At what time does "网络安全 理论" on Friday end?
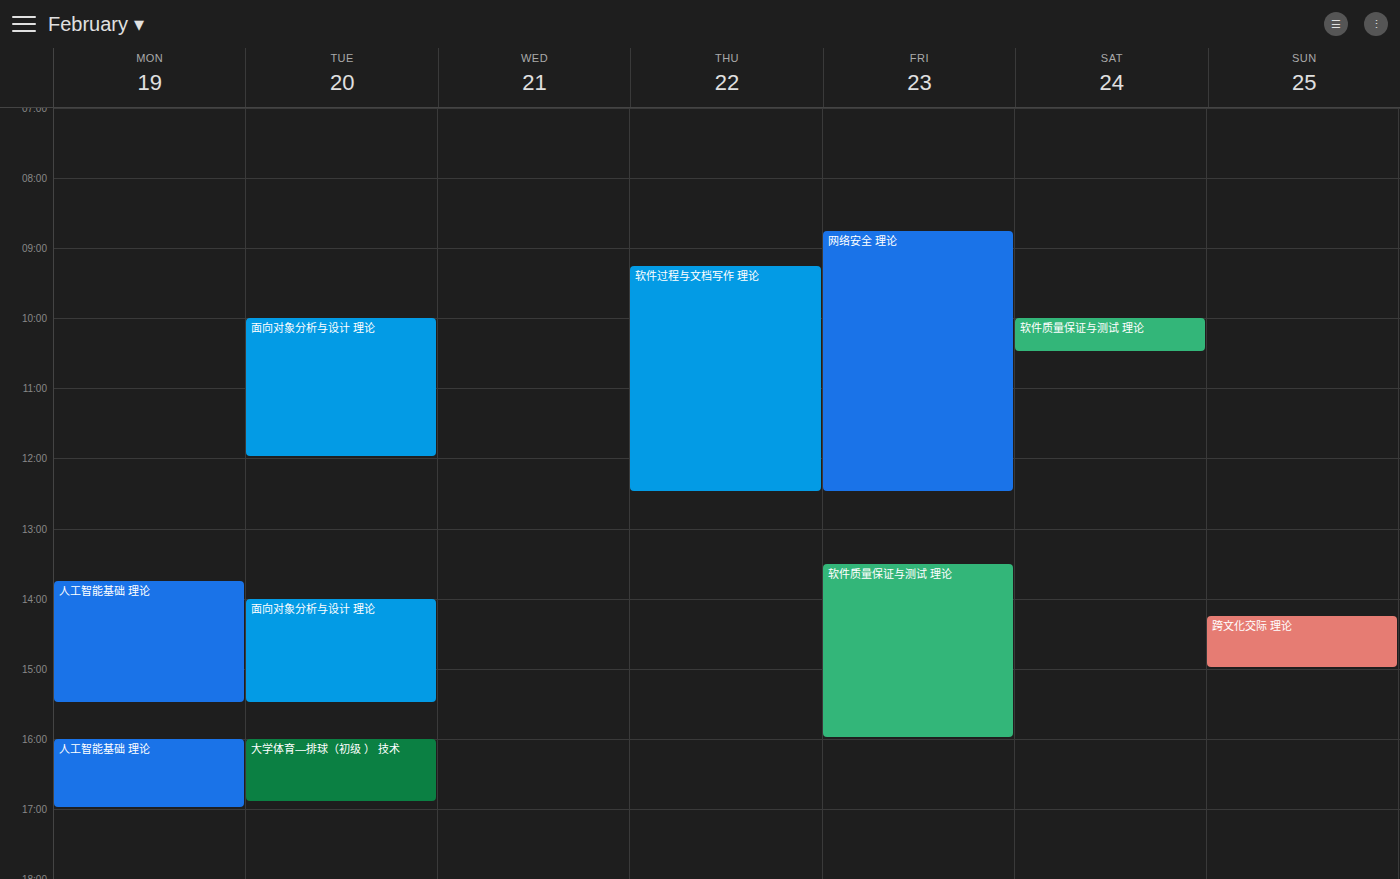
12:30